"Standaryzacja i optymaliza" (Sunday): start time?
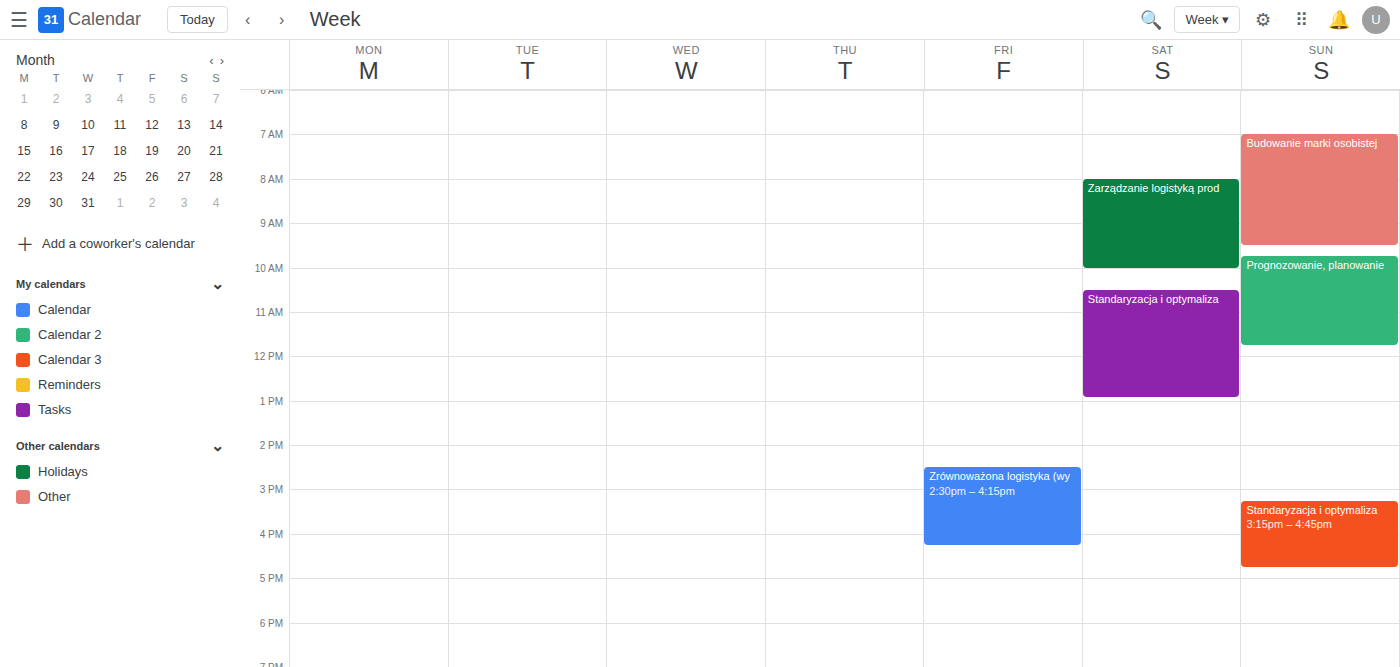
3:15 PM